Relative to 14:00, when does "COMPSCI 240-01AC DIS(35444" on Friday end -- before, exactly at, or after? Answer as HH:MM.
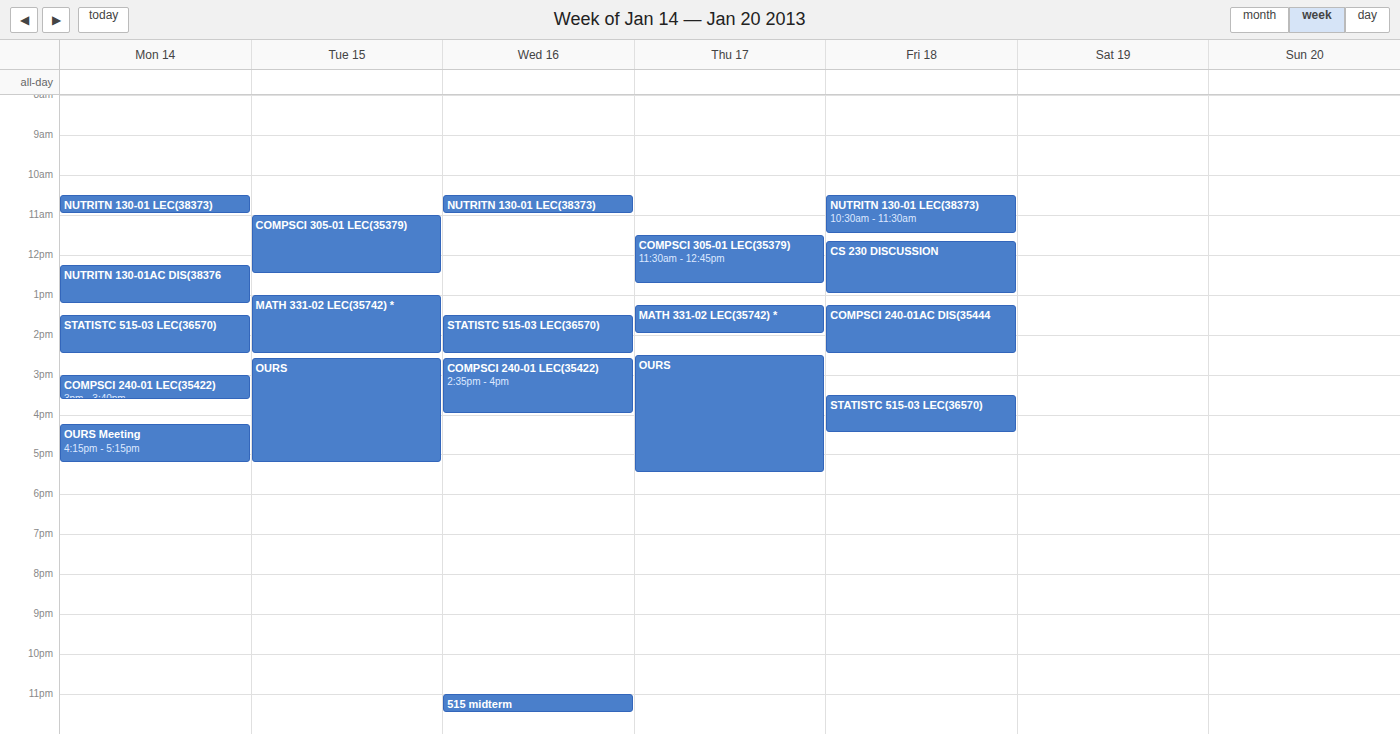
14:30 -- after 14:00, 30 minutes below the 14:00 line.